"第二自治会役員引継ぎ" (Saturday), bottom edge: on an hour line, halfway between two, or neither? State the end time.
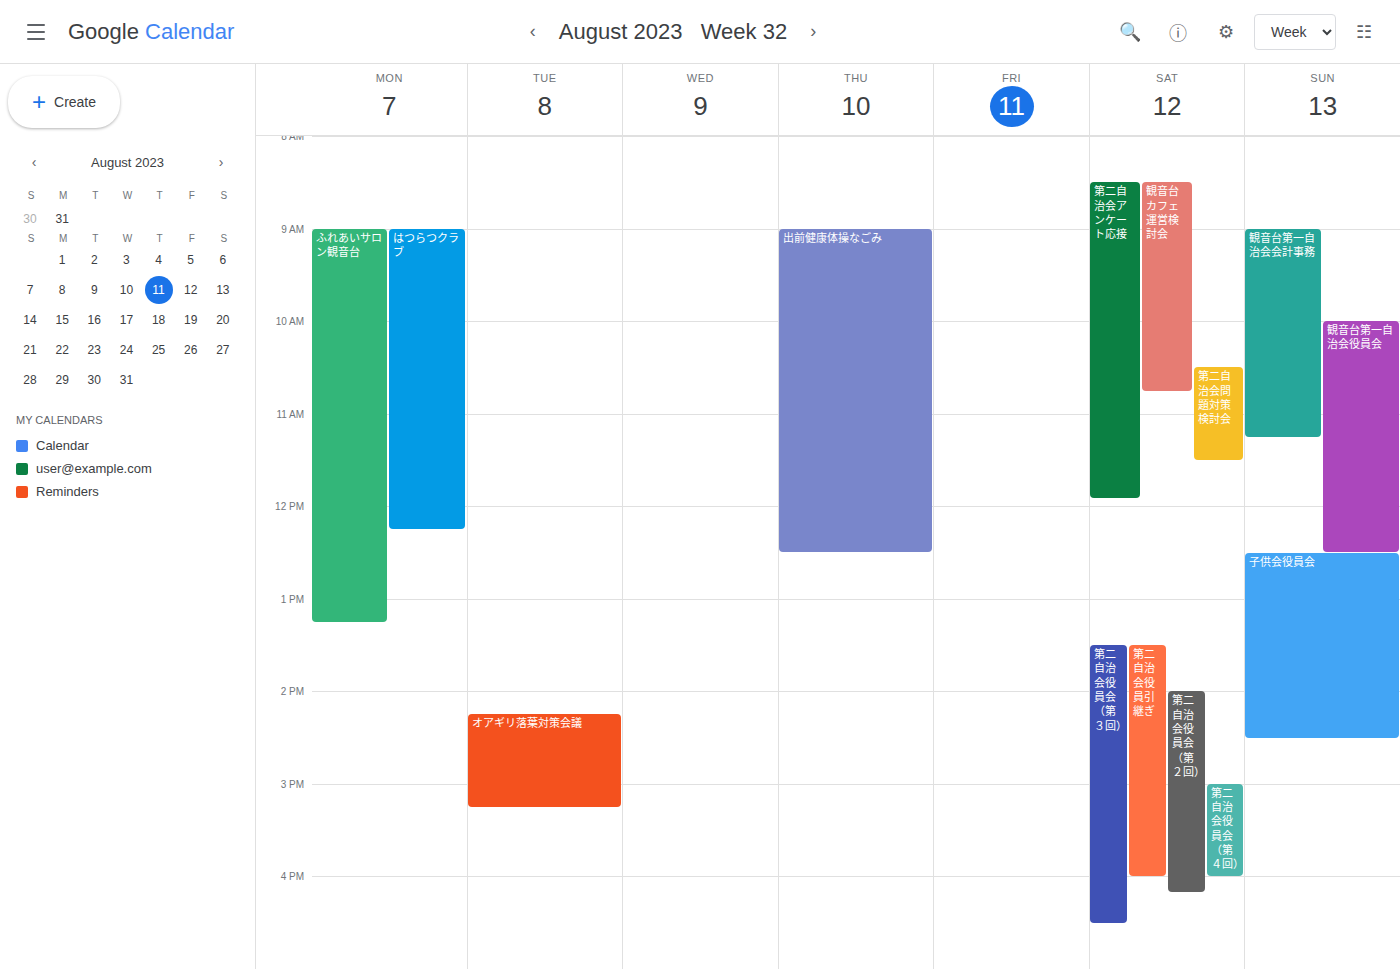
4:00 PM -- exactly on the 4 PM line.